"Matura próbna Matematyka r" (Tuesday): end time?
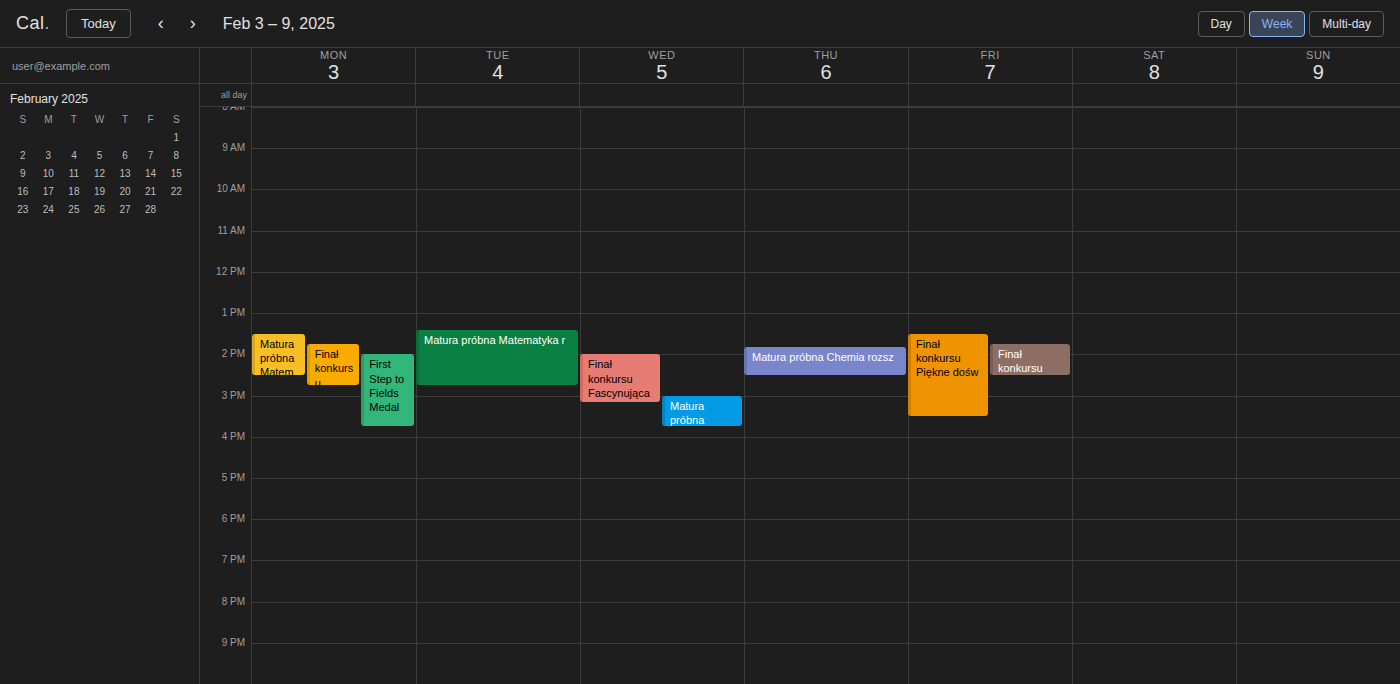
2:45 PM